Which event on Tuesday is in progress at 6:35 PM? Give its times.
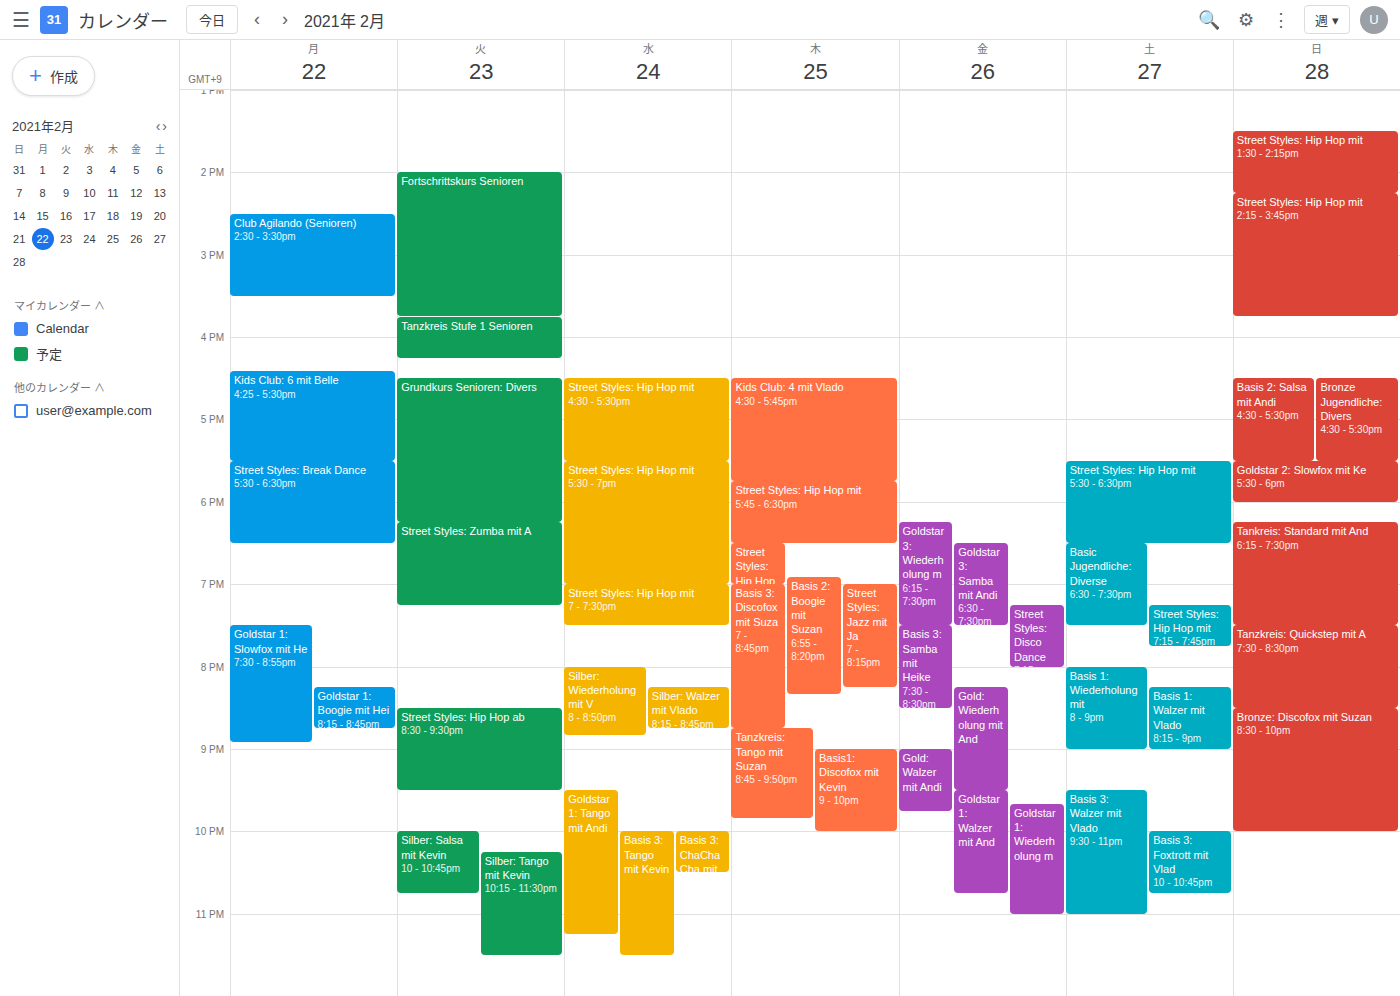
"Street Styles: Zumba mit A", 6:15 PM to 7:15 PM